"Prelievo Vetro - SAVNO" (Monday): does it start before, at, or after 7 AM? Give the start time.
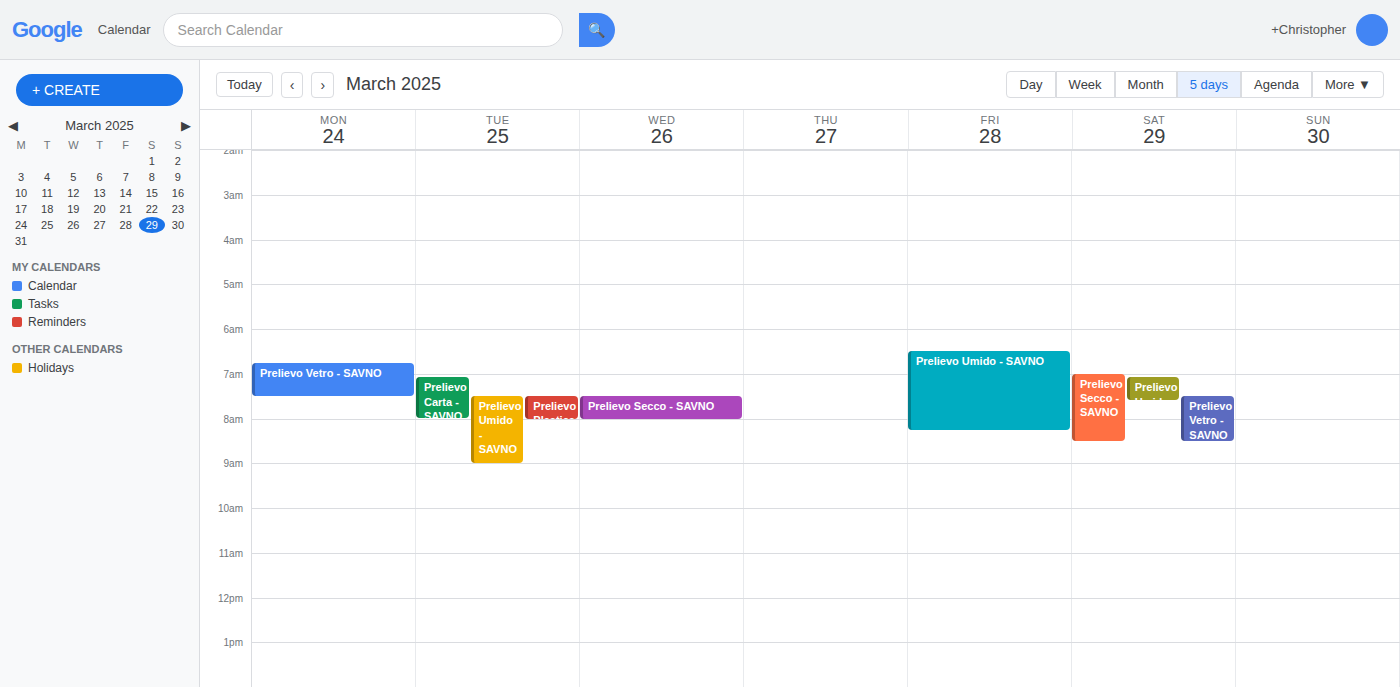
6:45 AM -- before 7 AM, 15 minutes above the 7 AM line.